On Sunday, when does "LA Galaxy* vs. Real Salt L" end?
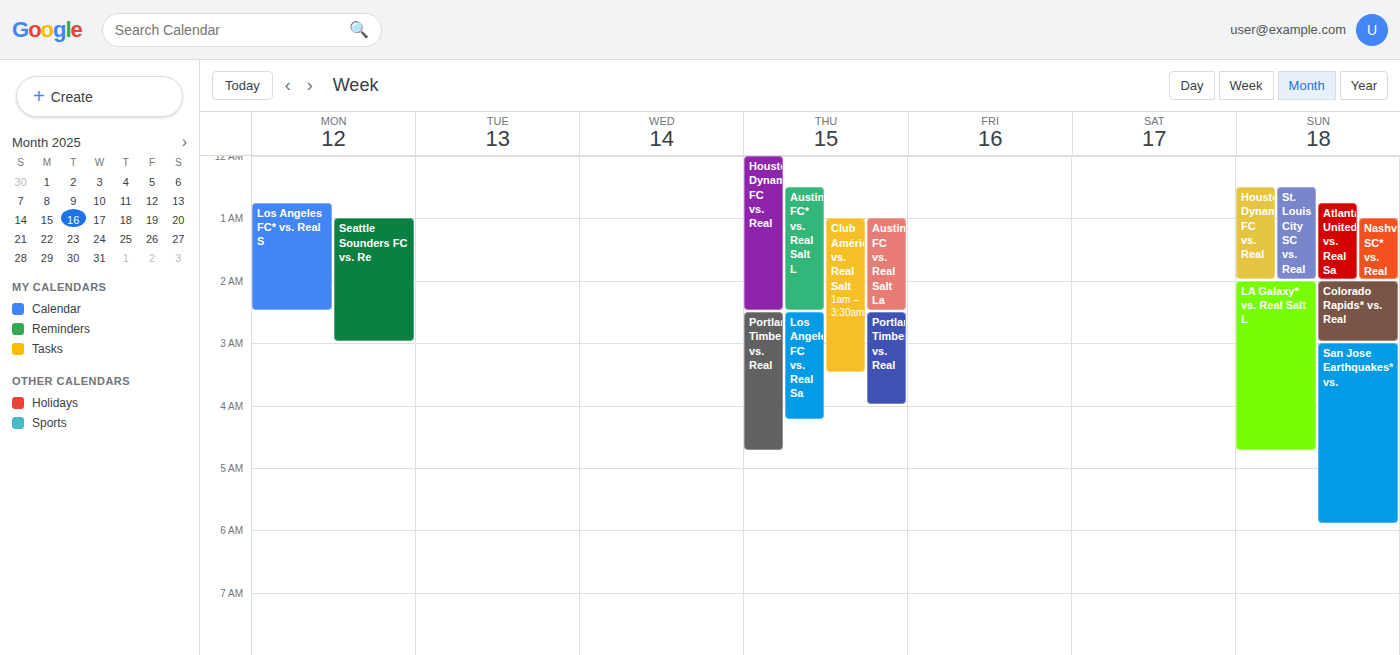
4:45 AM